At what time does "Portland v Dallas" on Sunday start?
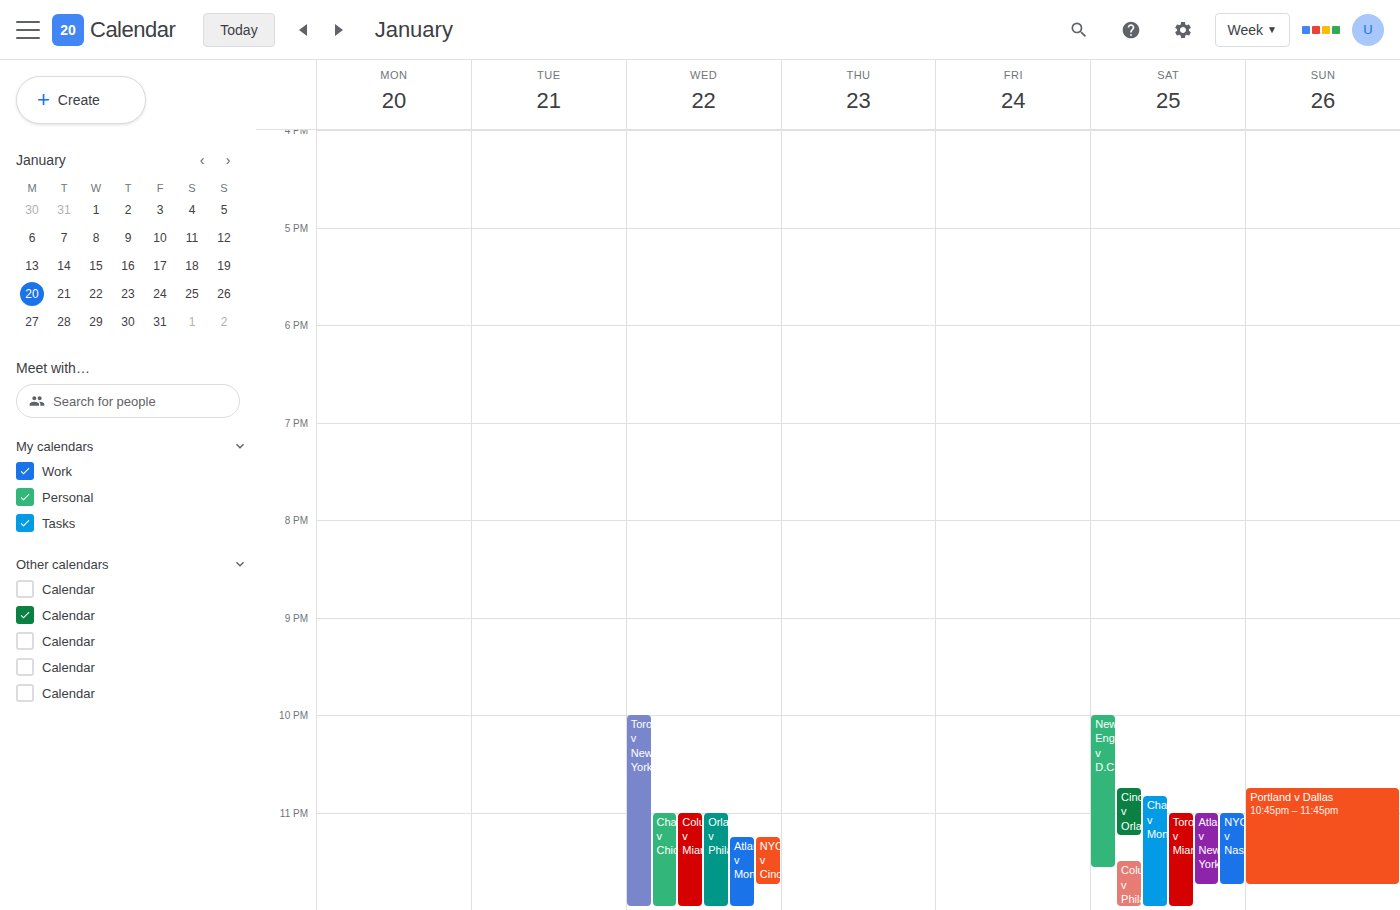
10:45 PM